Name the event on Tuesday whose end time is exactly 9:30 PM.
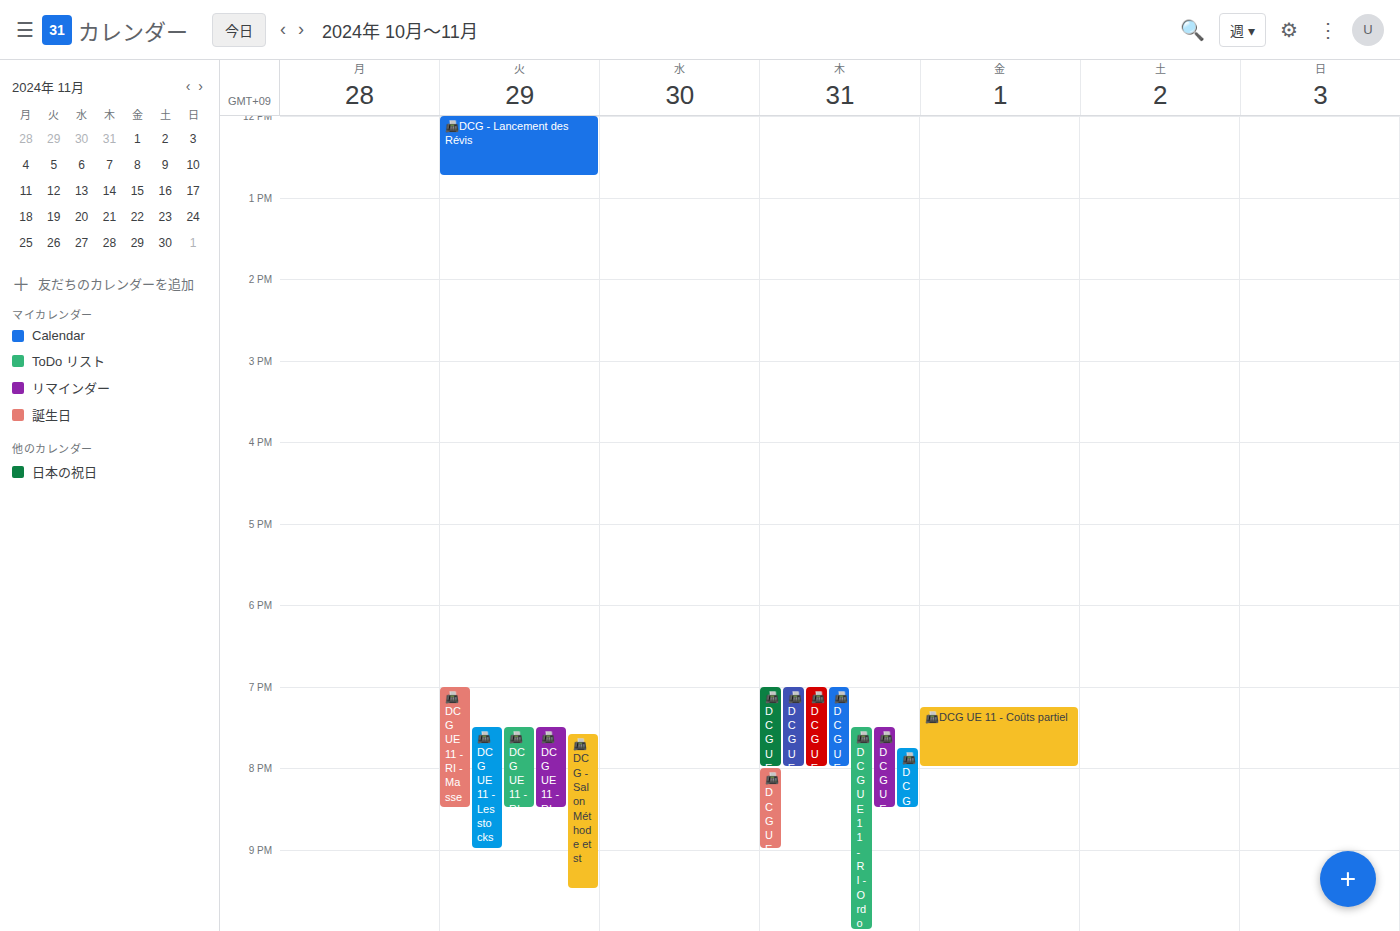
"📠DCG - Salon Méthode et st"